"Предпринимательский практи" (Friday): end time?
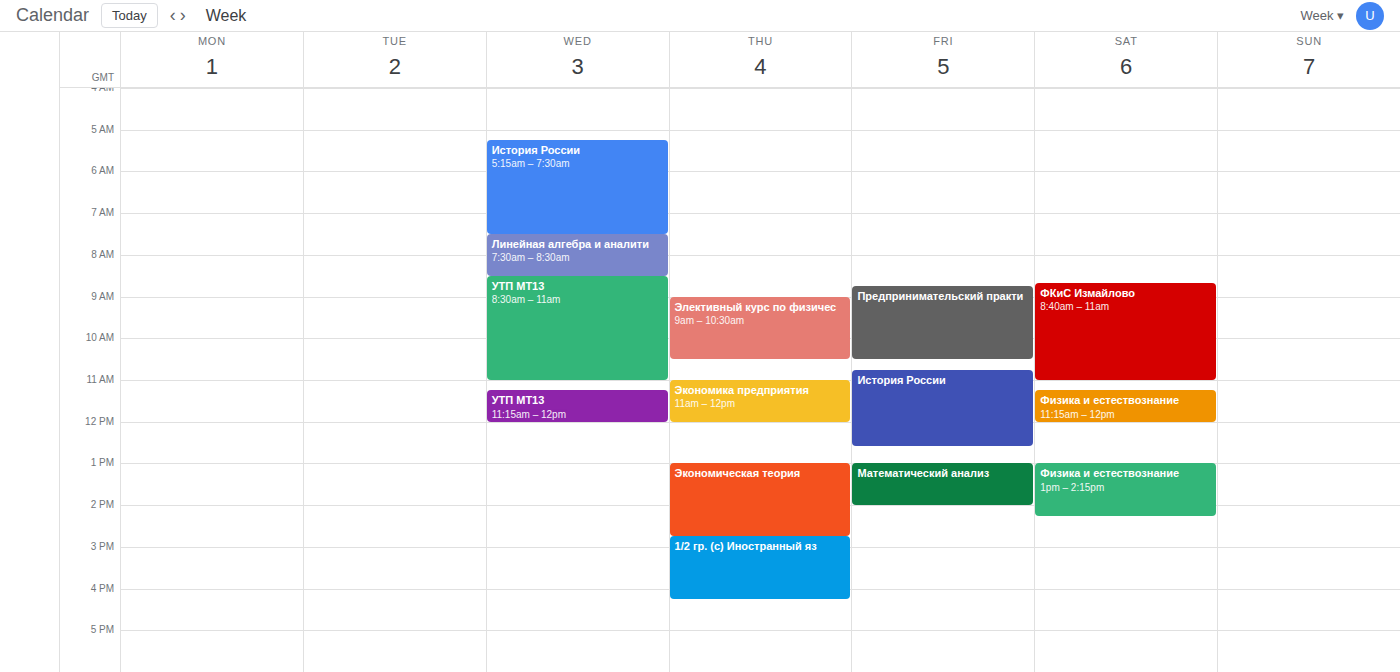
10:30 AM